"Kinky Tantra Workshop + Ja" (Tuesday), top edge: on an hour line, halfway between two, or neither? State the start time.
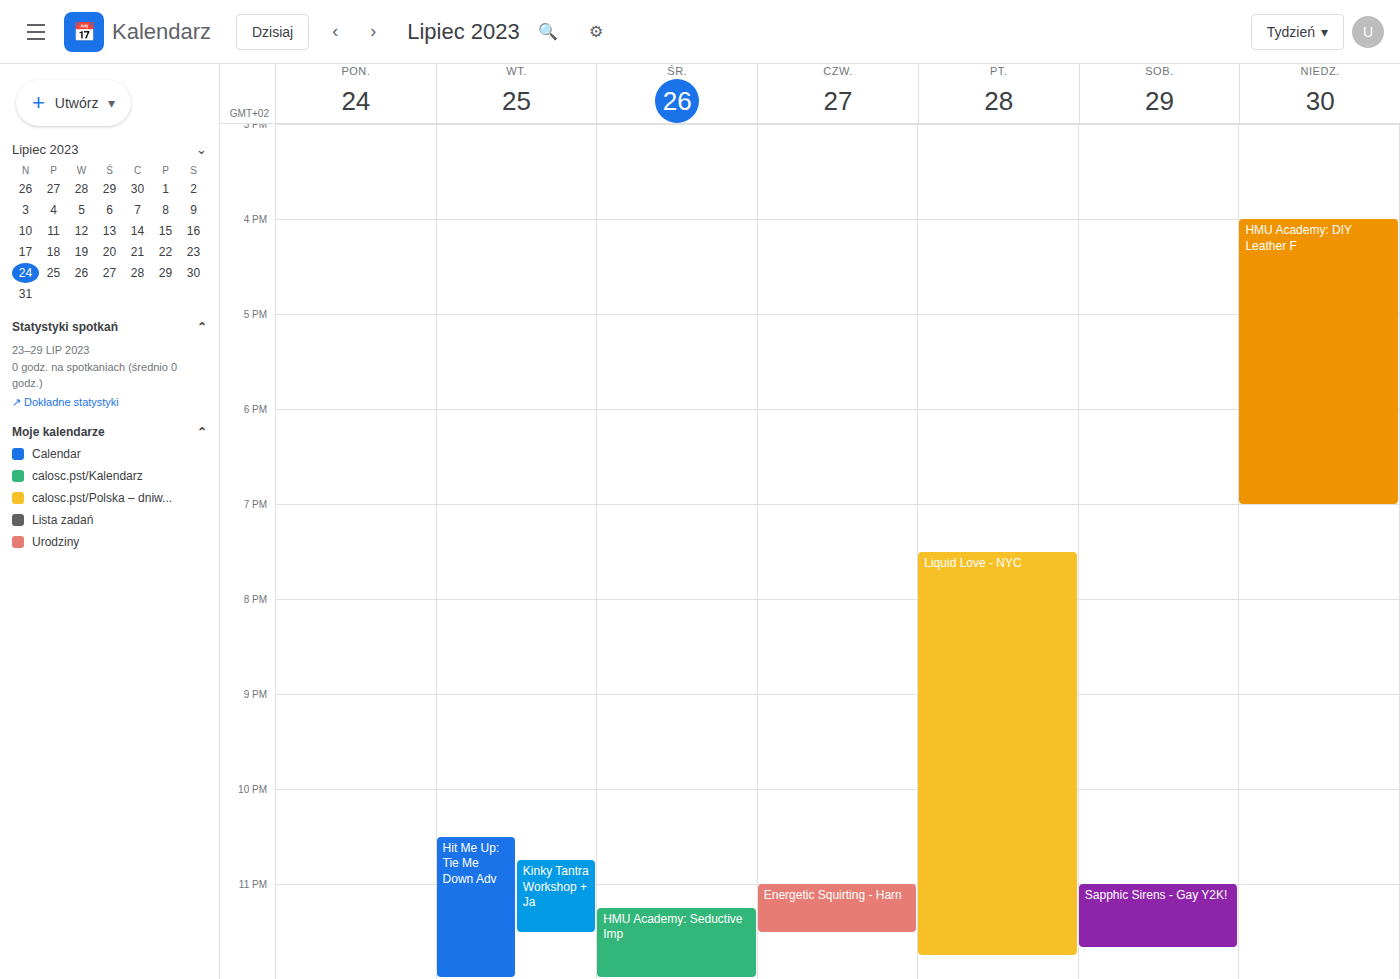
22:45 -- neither: three quarters of the way from the 22:00 line to the 23:00 line.